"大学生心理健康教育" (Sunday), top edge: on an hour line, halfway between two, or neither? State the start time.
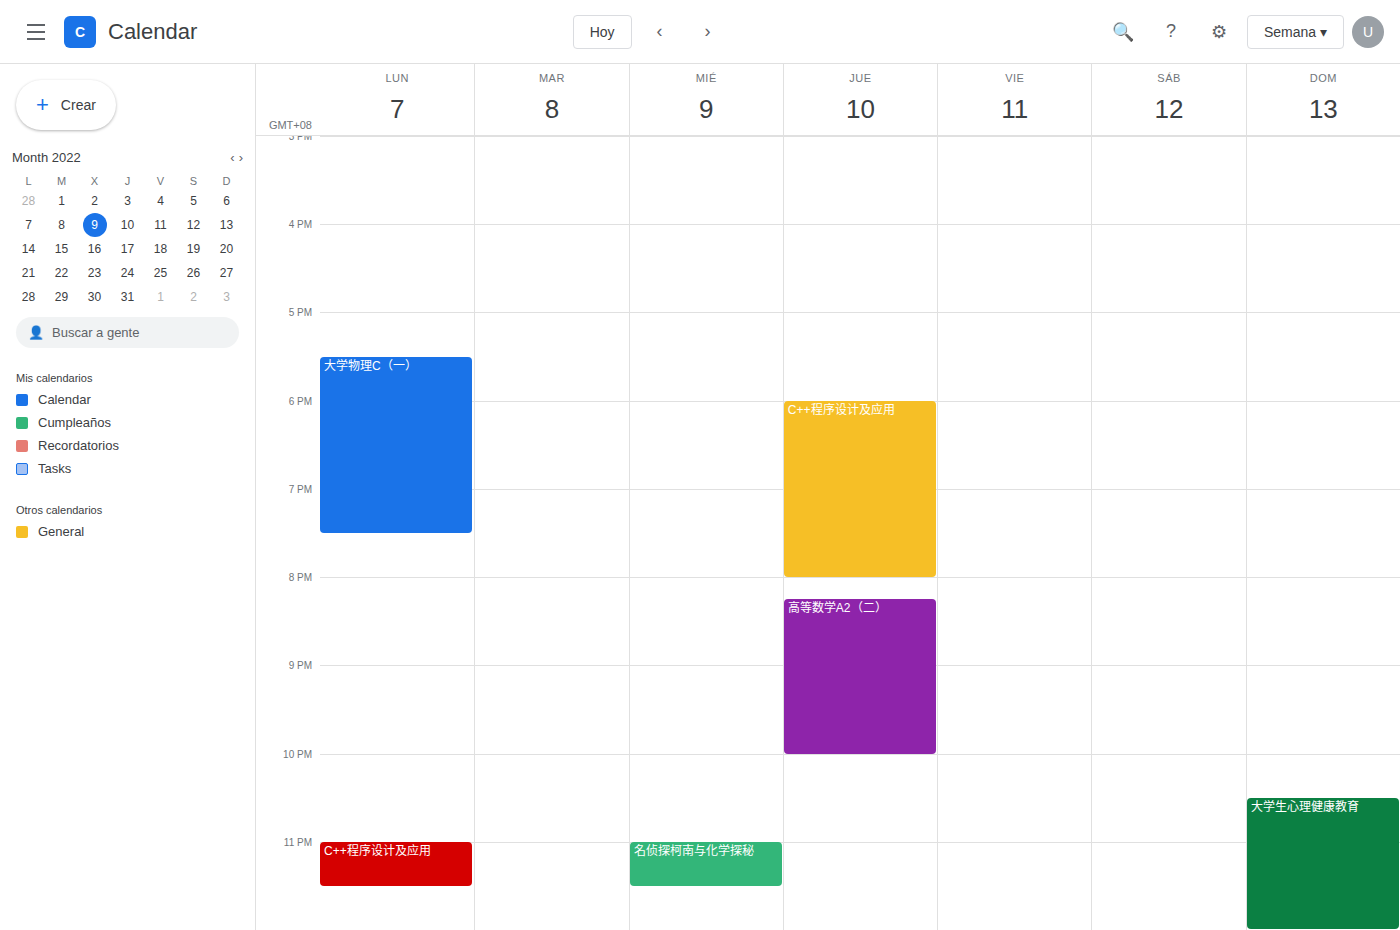
10:30 PM -- halfway between the 10 PM and 11 PM lines.